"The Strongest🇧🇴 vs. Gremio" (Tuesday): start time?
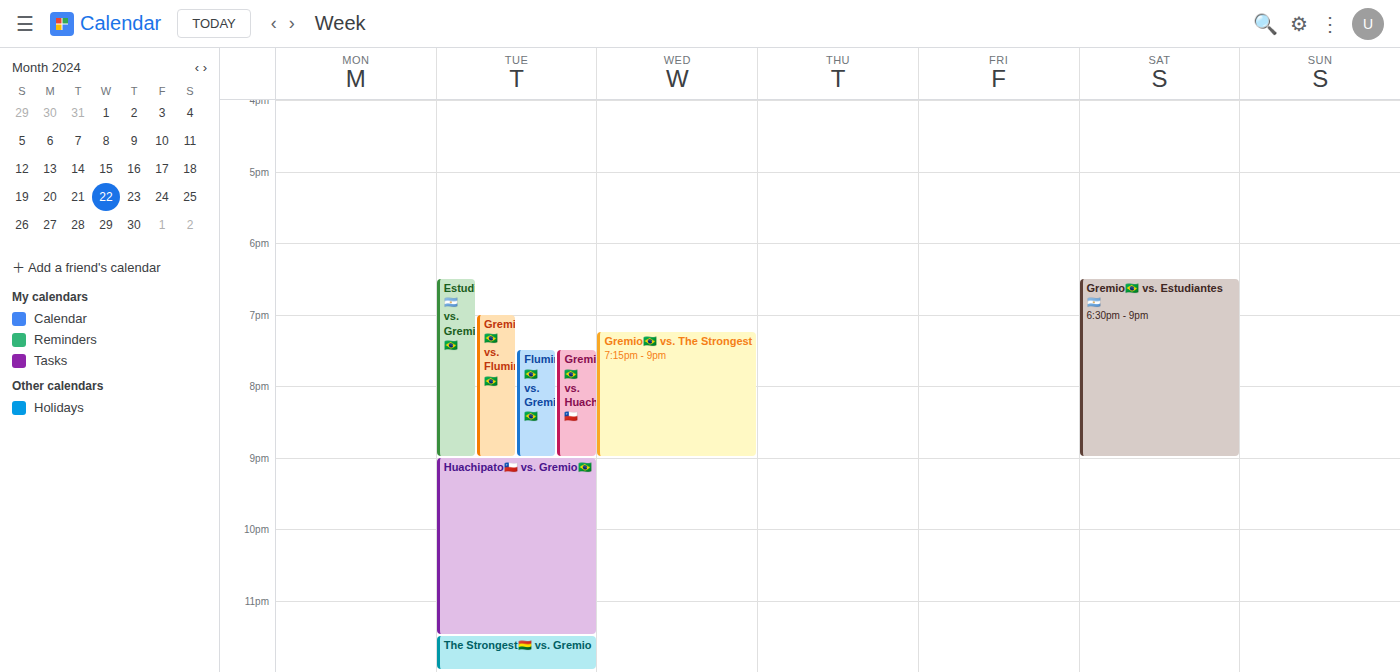
11:30 PM